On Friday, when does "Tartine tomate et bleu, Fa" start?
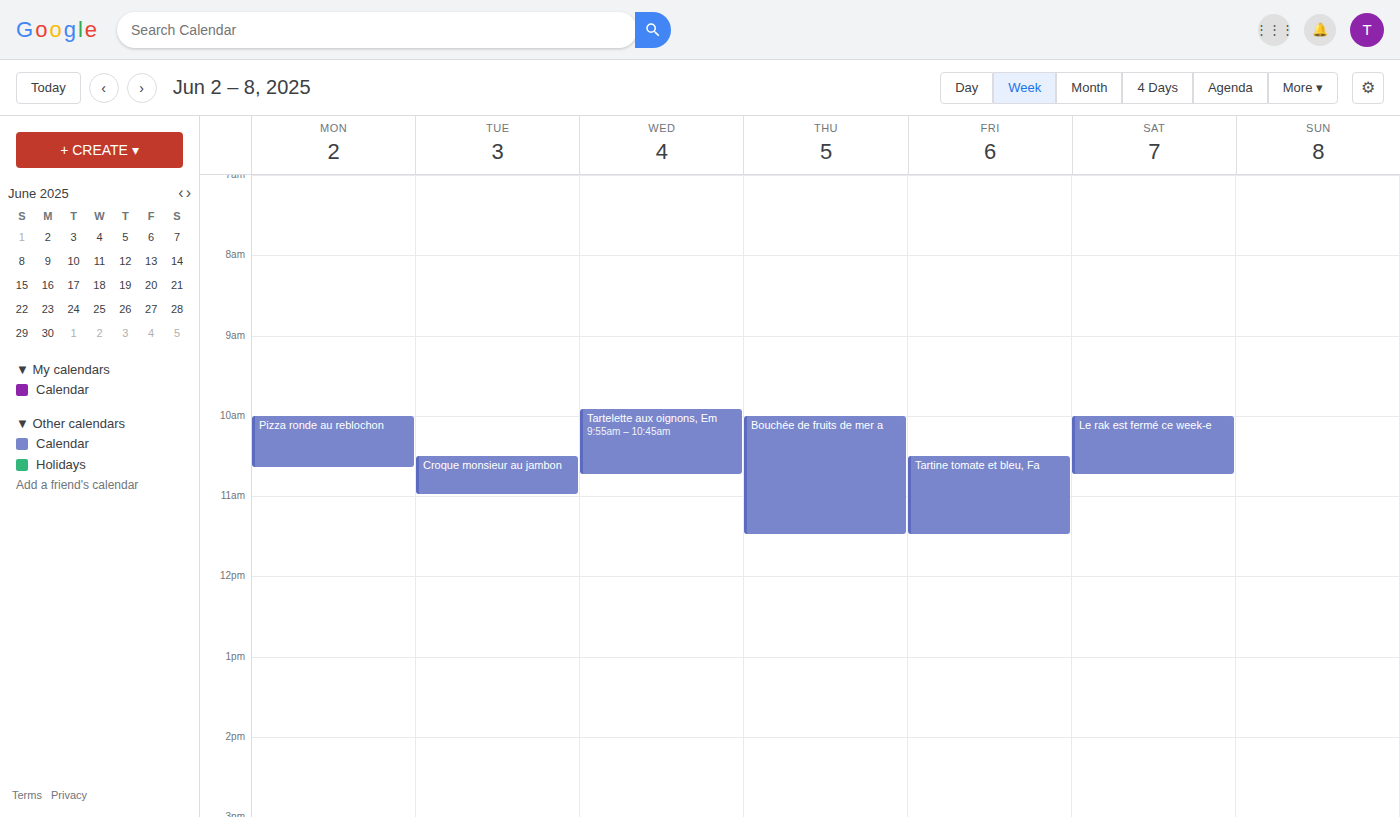
10:30